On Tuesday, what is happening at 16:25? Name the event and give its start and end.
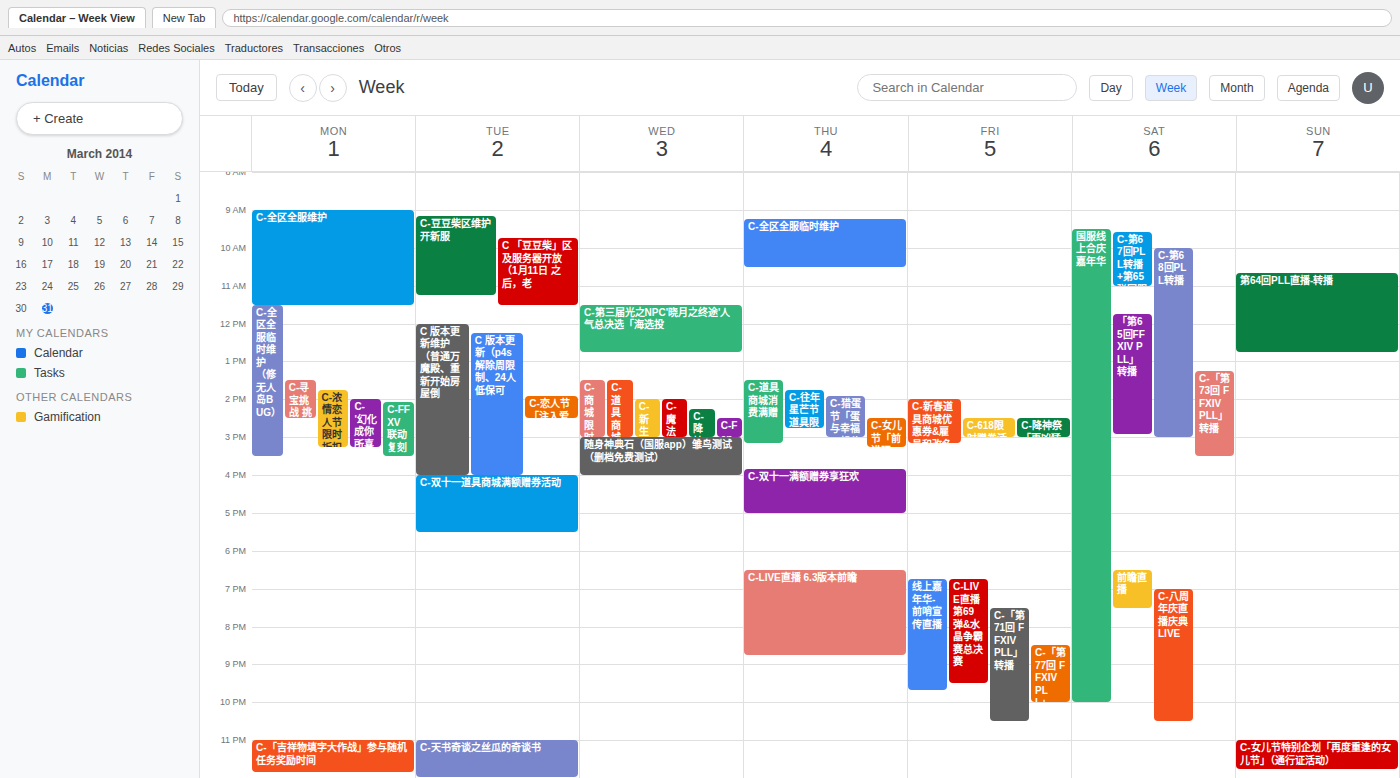
"C-双十一道具商城满额赠券活动", 16:00 to 17:30